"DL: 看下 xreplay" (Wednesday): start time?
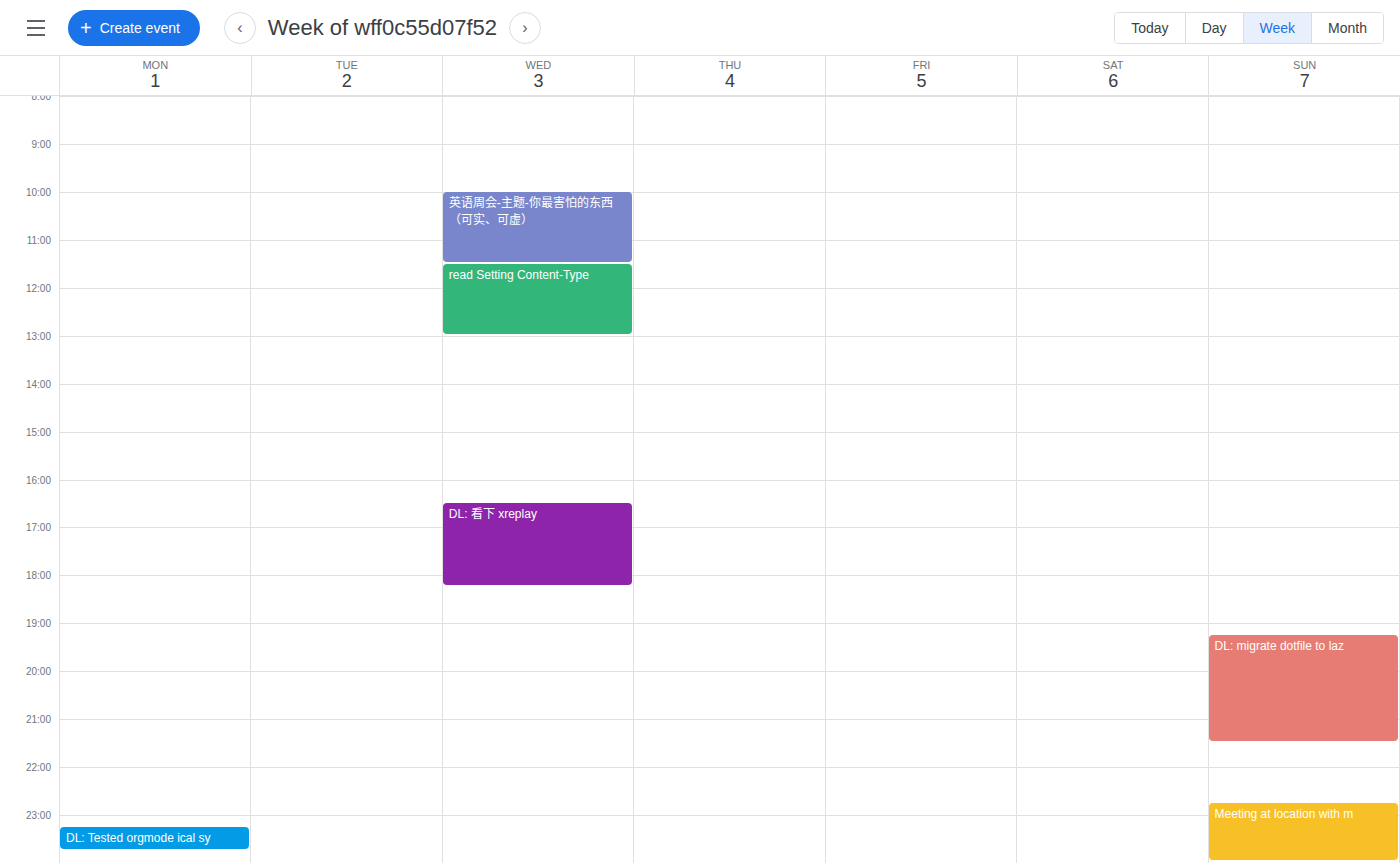
4:30 PM